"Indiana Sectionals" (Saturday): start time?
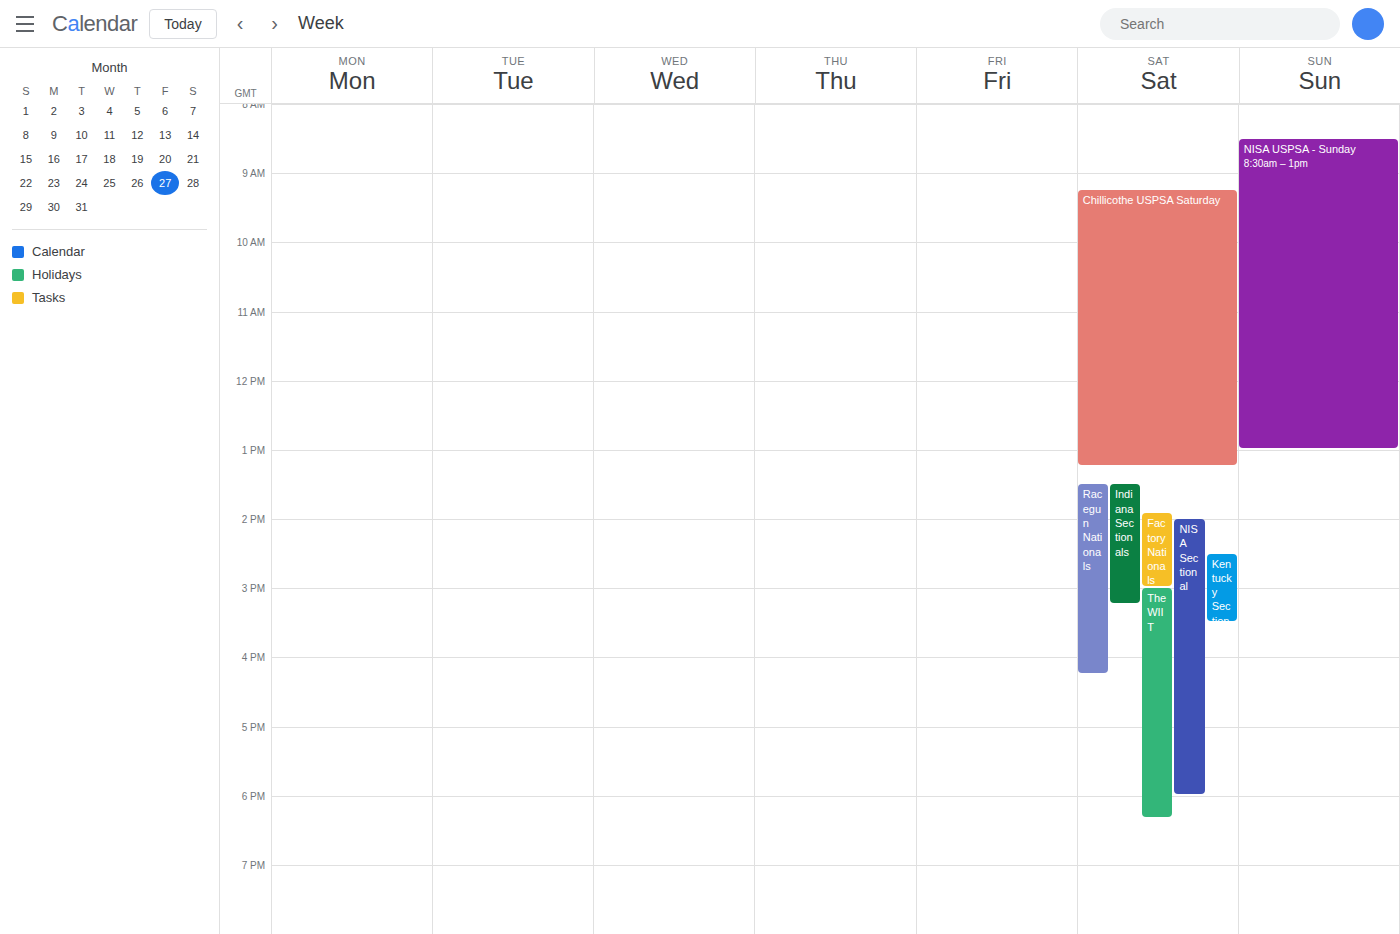
1:30 PM